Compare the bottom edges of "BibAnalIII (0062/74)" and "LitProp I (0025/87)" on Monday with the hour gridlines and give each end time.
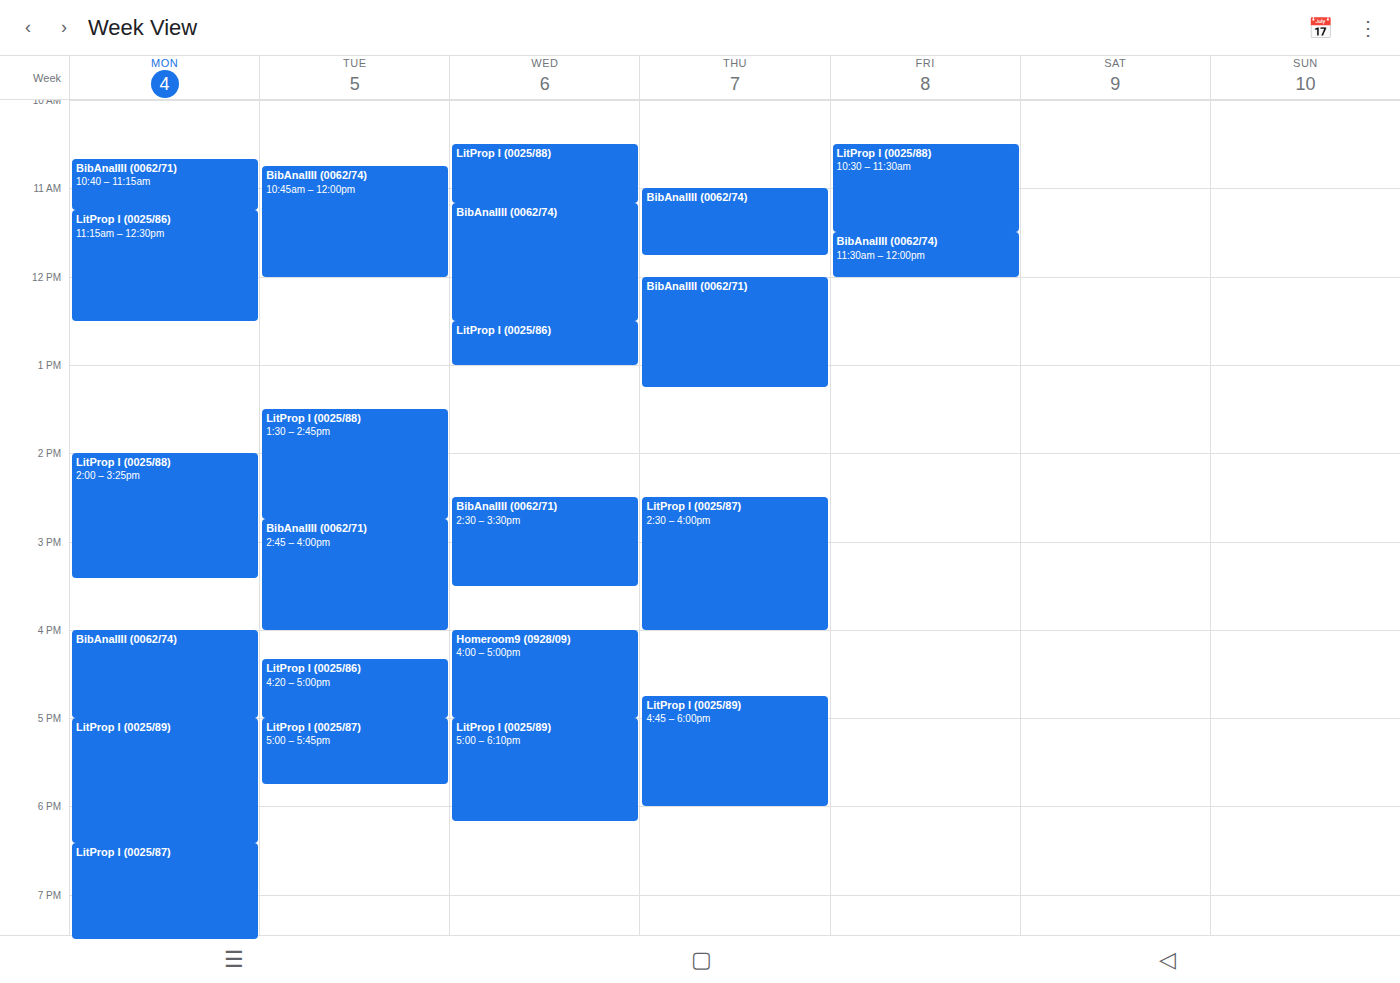
"BibAnalIII (0062/74)": 5:00 PM, exactly on the 5 PM line. "LitProp I (0025/87)": 7:30 PM, halfway between the 7 PM and 8 PM lines.